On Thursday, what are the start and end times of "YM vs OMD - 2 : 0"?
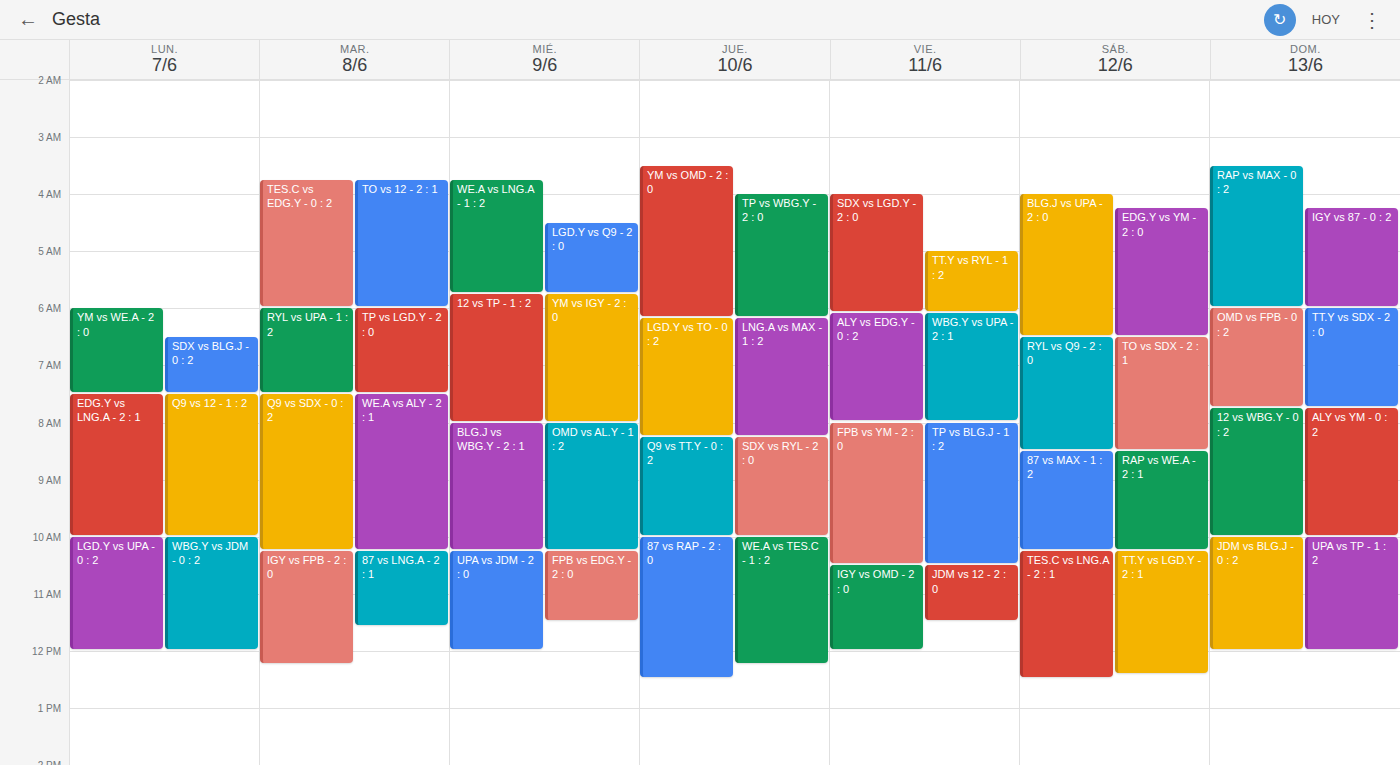
3:30 AM to 6:10 AM